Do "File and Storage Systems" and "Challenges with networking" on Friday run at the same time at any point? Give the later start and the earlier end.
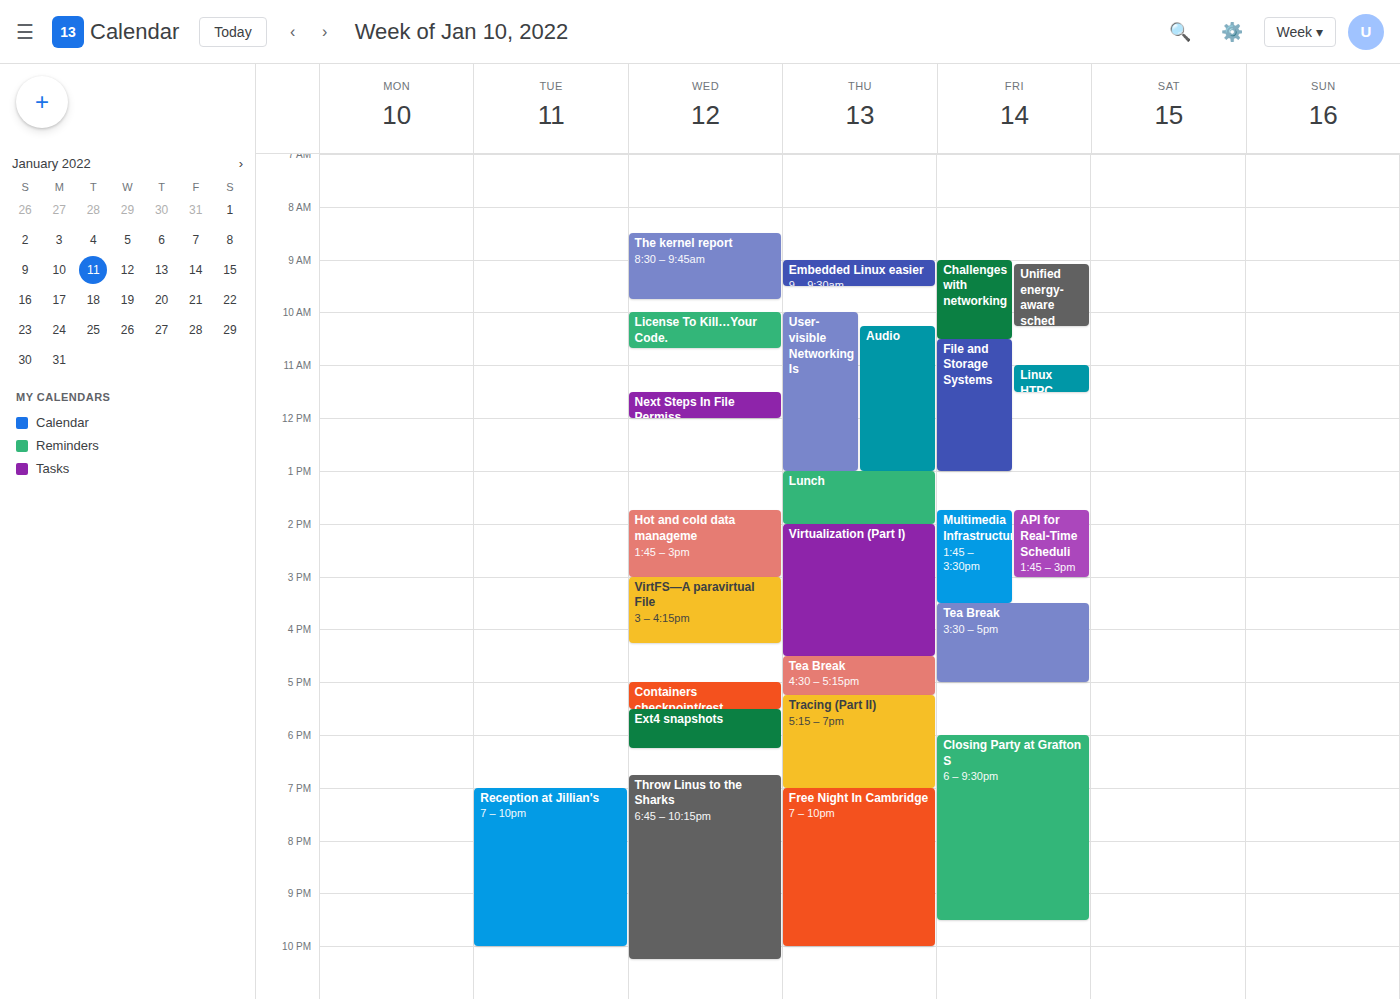
"Challenges with networking" ends at 10:30 AM, exactly when "File and Storage Systems" starts -- they touch but do not overlap.